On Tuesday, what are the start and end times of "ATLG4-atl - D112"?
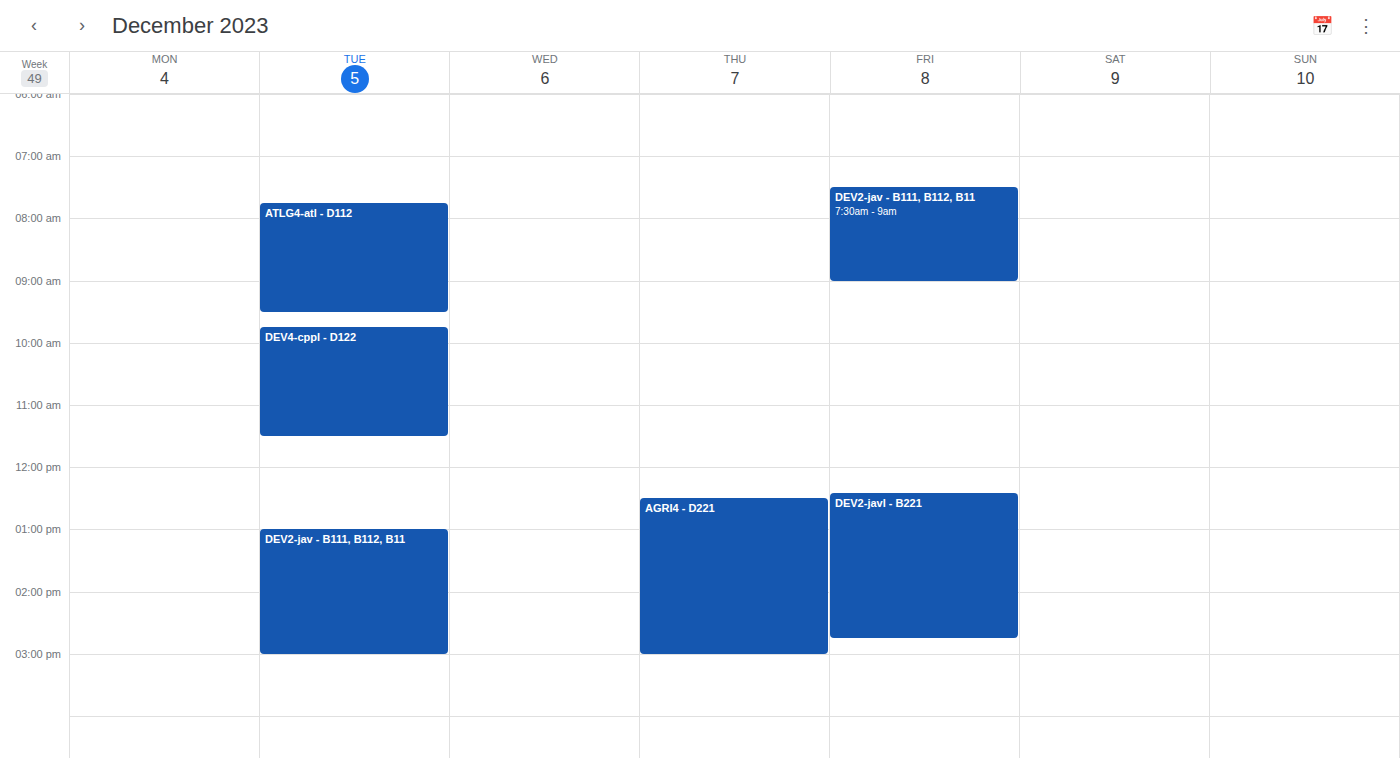
7:45 AM to 9:30 AM